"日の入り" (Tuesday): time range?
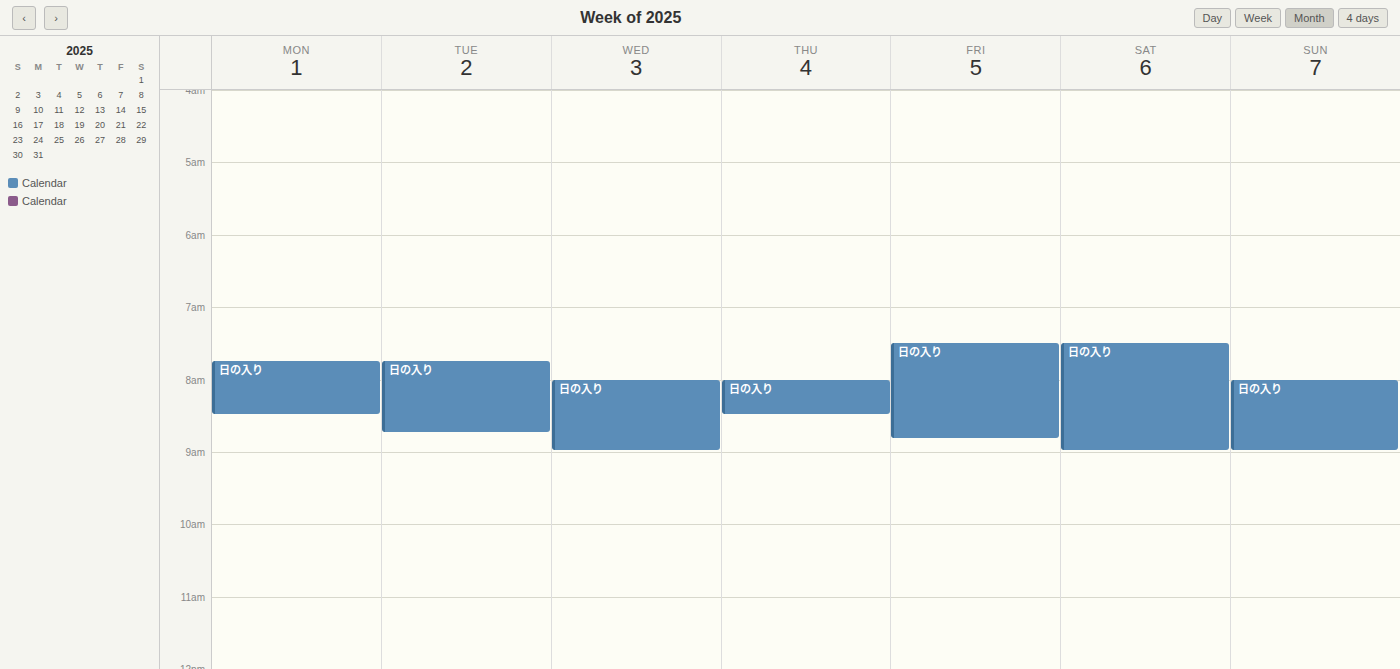
7:45 AM to 8:45 AM